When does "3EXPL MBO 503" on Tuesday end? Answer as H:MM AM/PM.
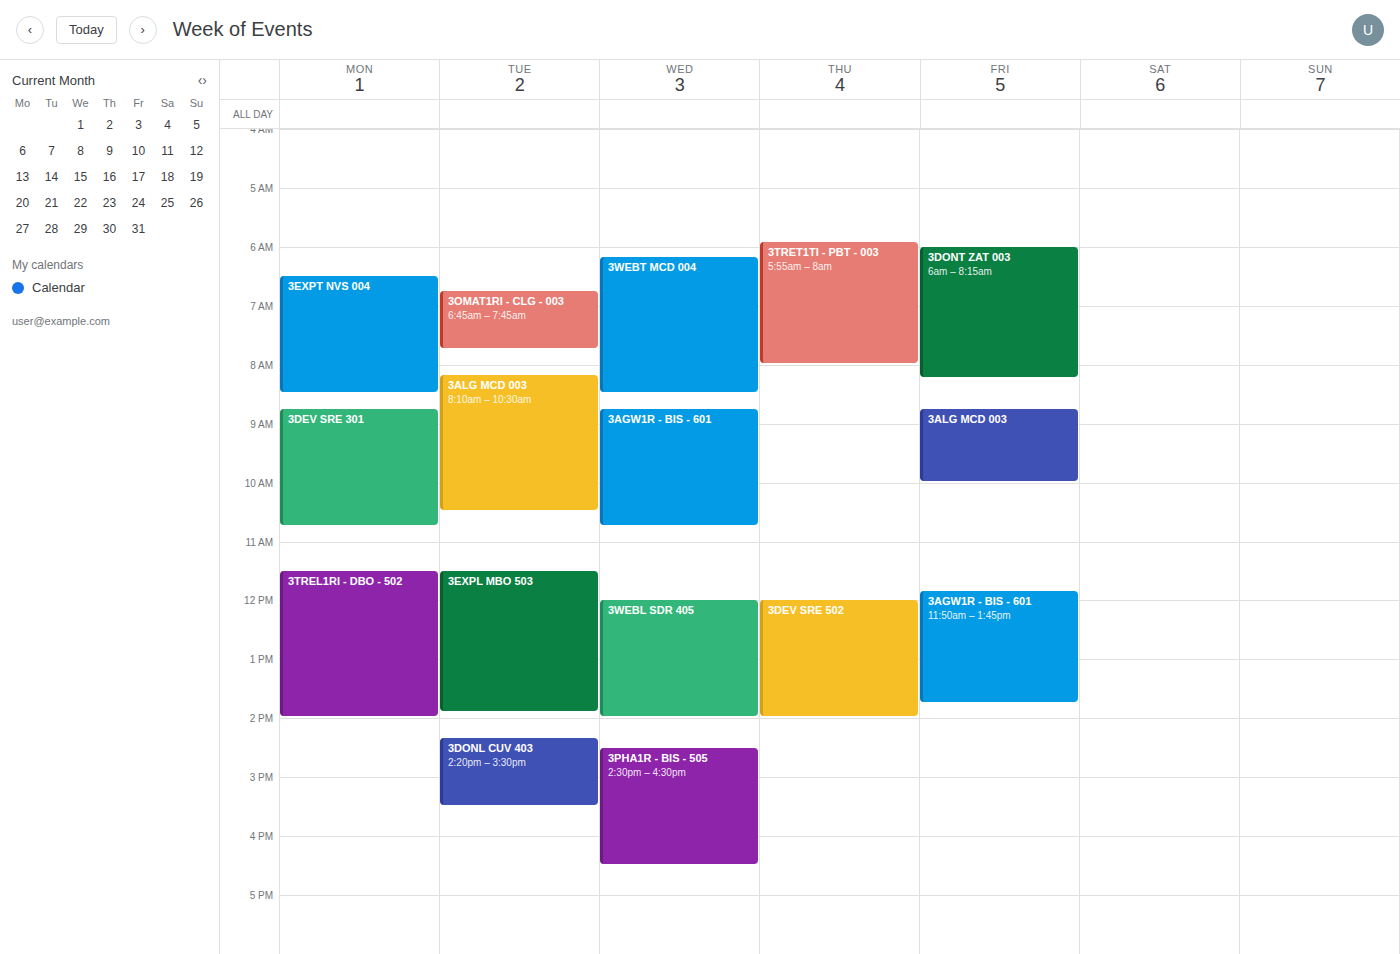
1:55 PM